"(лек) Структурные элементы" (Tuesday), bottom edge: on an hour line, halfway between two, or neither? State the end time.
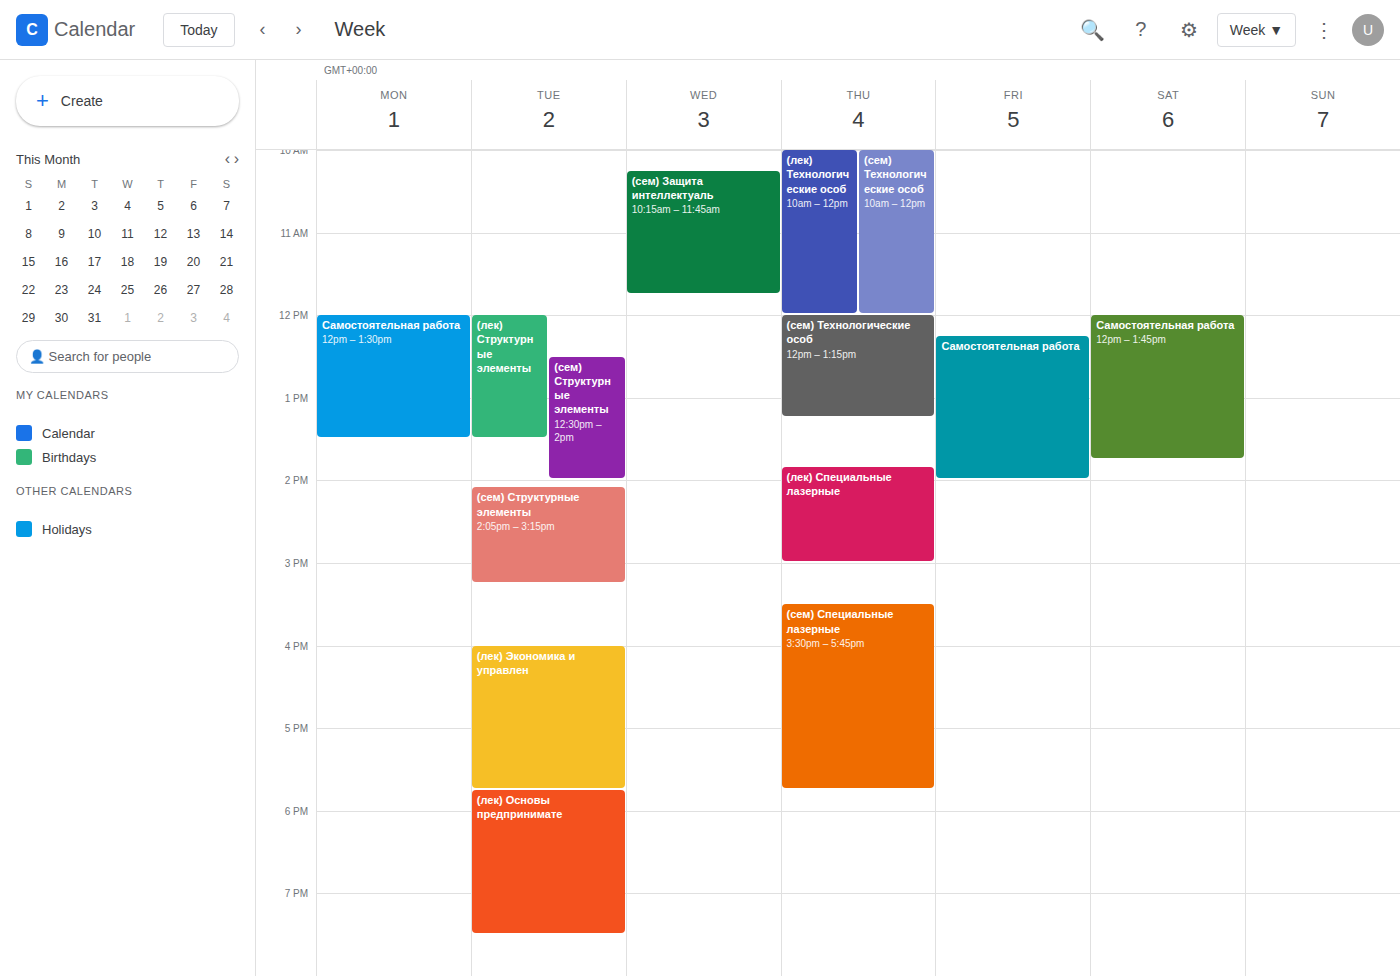
1:30 PM -- halfway between the 1 PM and 2 PM lines.